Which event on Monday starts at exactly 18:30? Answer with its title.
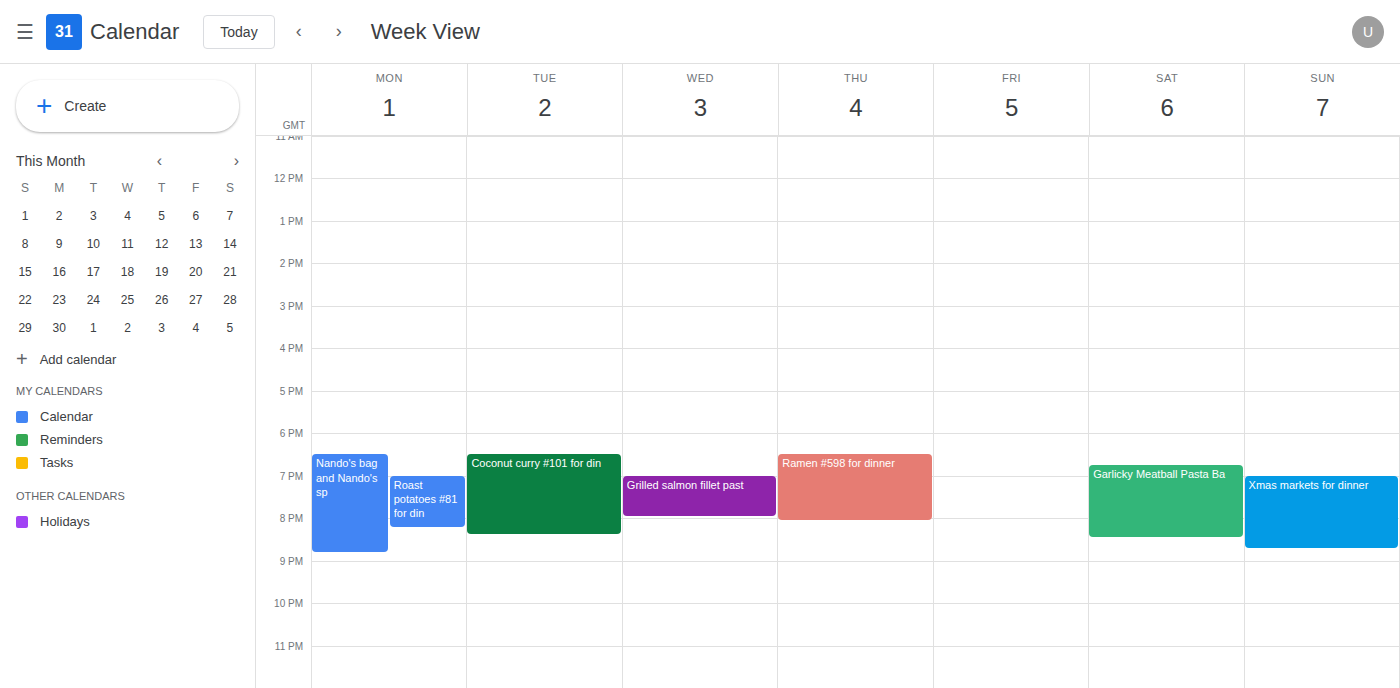
"Nando's bag and Nando's sp"